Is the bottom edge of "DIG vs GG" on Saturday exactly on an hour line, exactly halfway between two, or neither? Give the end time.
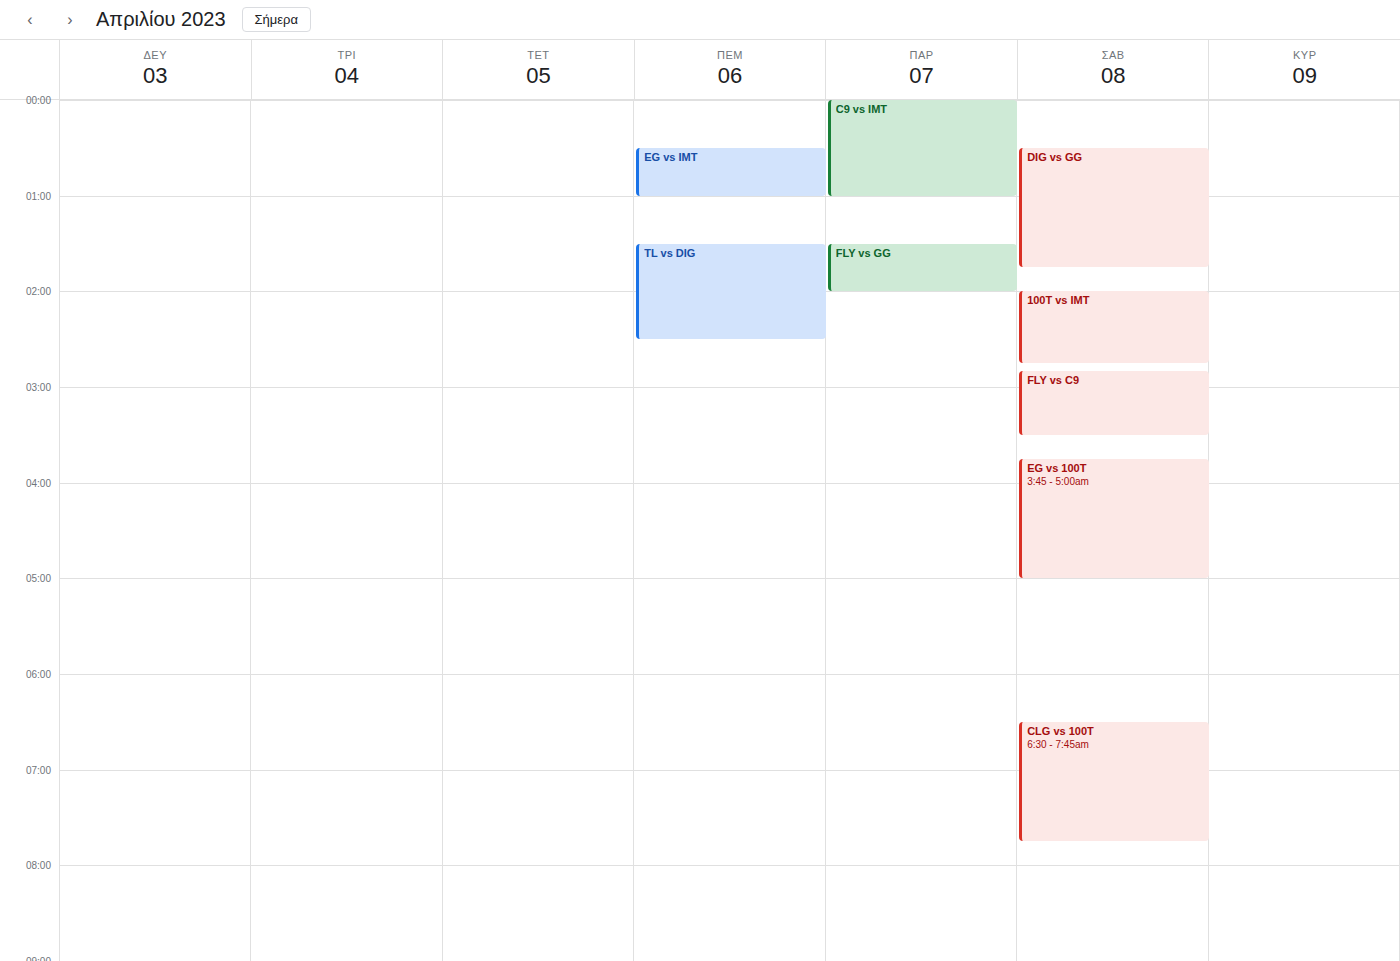
1:45 AM -- neither: three quarters of the way from the 1 AM line to the 2 AM line.